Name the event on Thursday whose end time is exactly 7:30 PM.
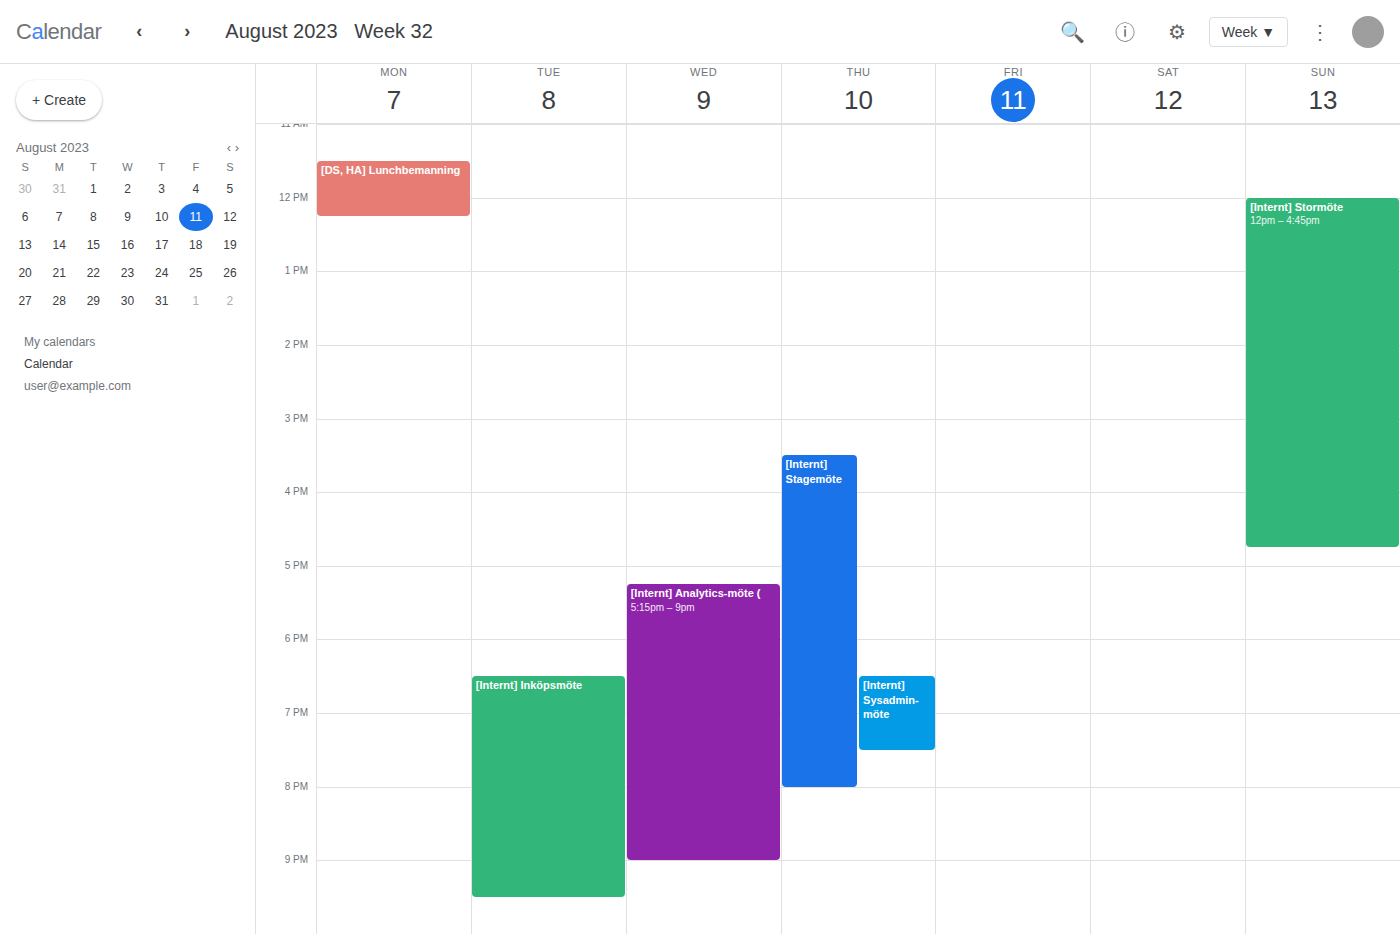
"[Internt] Sysadmin-möte"